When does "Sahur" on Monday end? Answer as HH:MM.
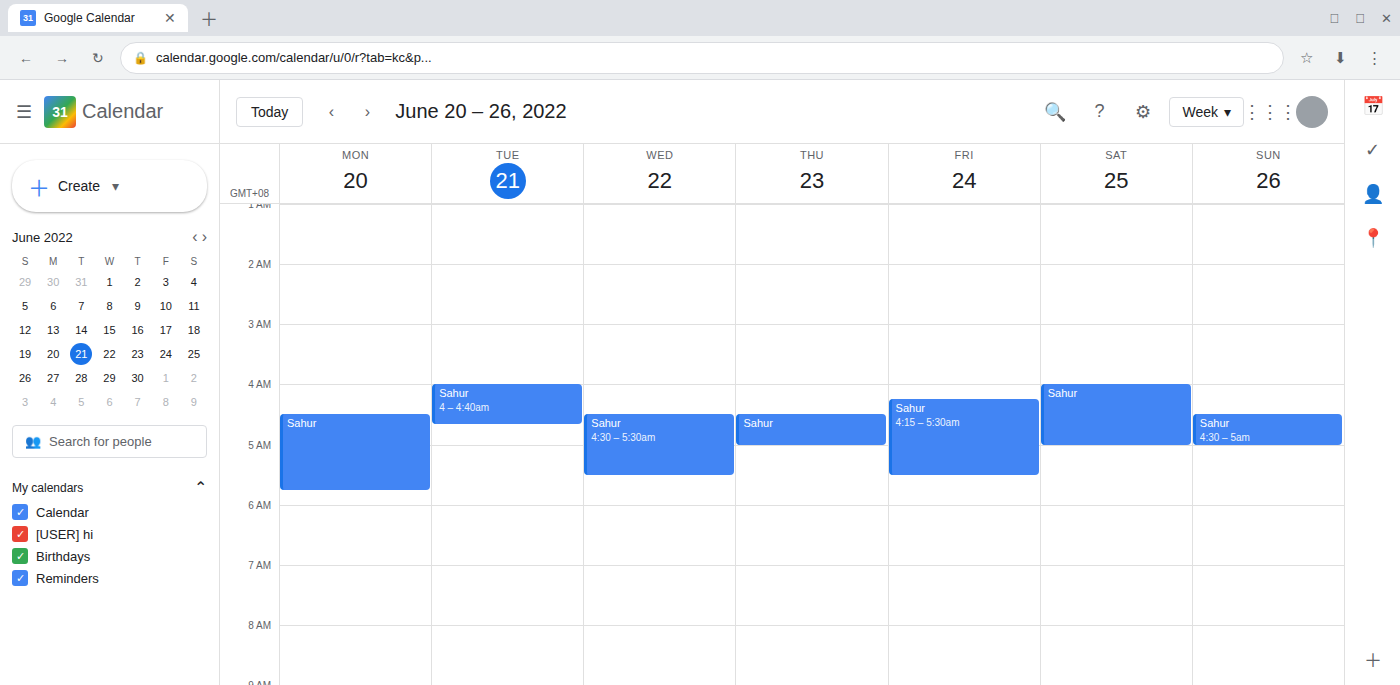
05:45